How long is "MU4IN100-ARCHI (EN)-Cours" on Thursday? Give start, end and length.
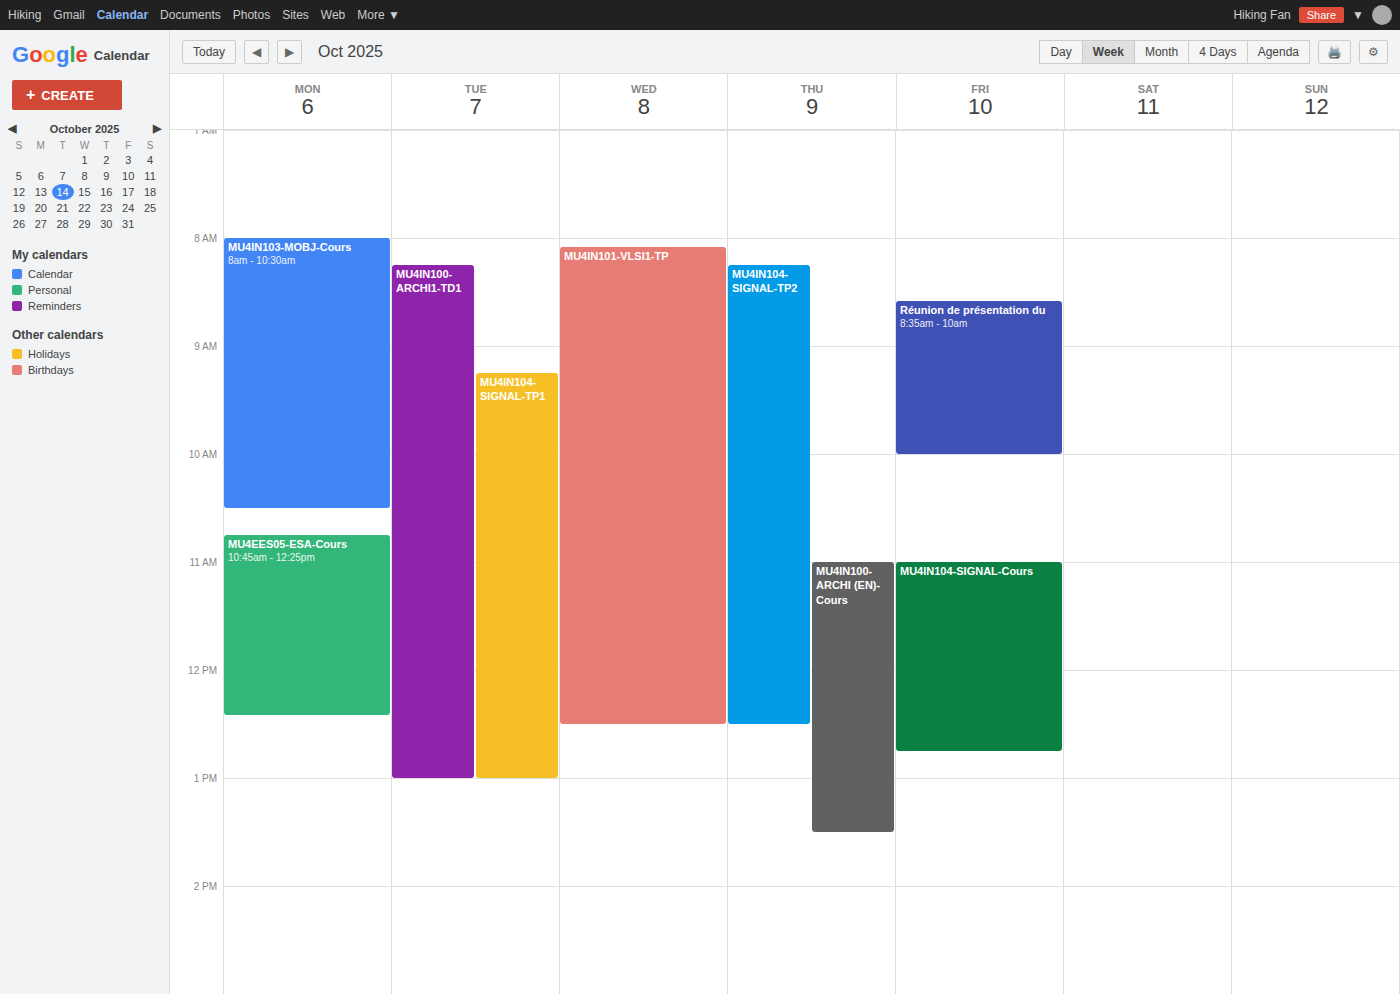
11:00 AM to 1:30 PM, 2 hours 30 minutes